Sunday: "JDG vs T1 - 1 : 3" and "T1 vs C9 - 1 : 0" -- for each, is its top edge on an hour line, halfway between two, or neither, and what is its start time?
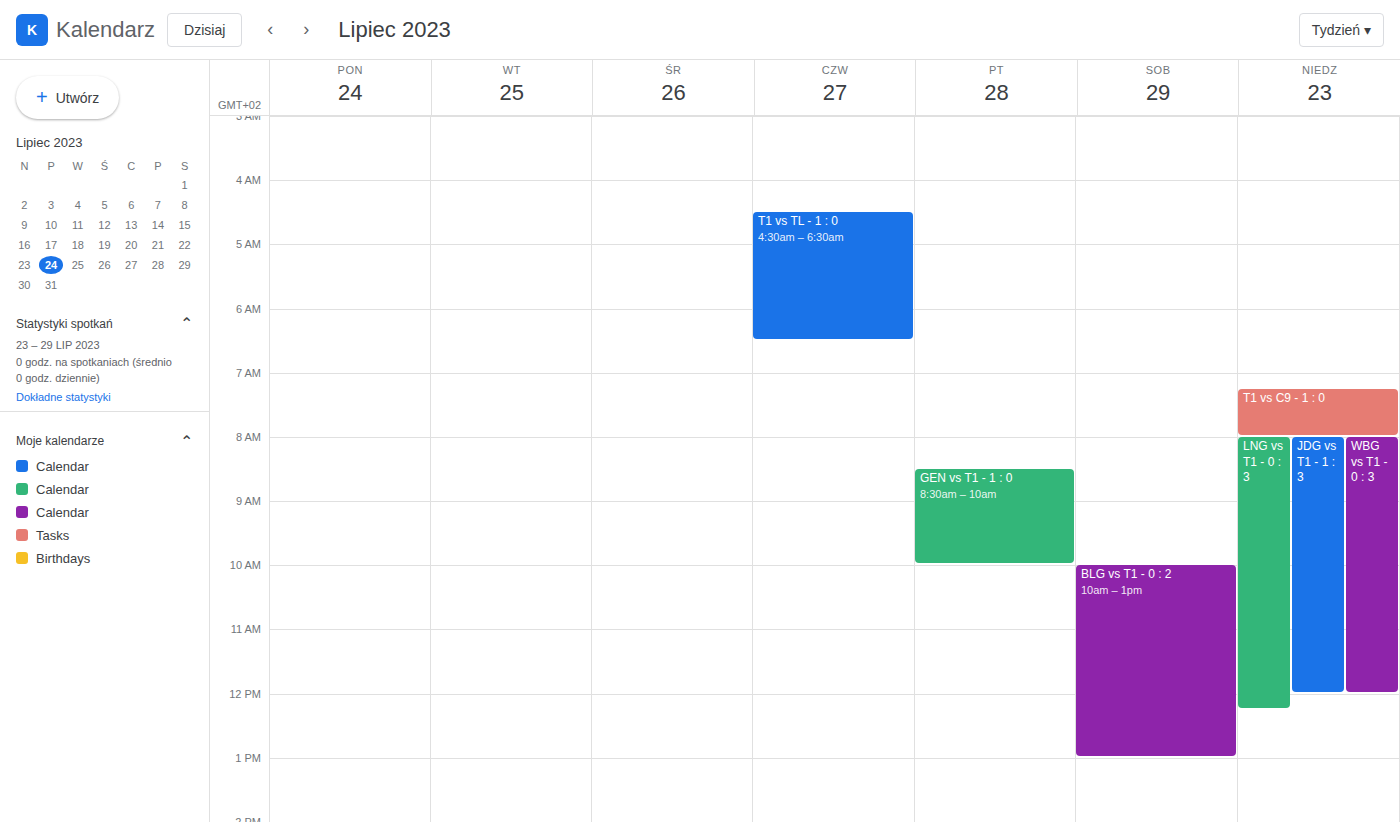
"JDG vs T1 - 1 : 3": 8:00 AM, exactly on the 8 AM line. "T1 vs C9 - 1 : 0": 7:15 AM, neither: a quarter of the way from the 7 AM line to the 8 AM line.